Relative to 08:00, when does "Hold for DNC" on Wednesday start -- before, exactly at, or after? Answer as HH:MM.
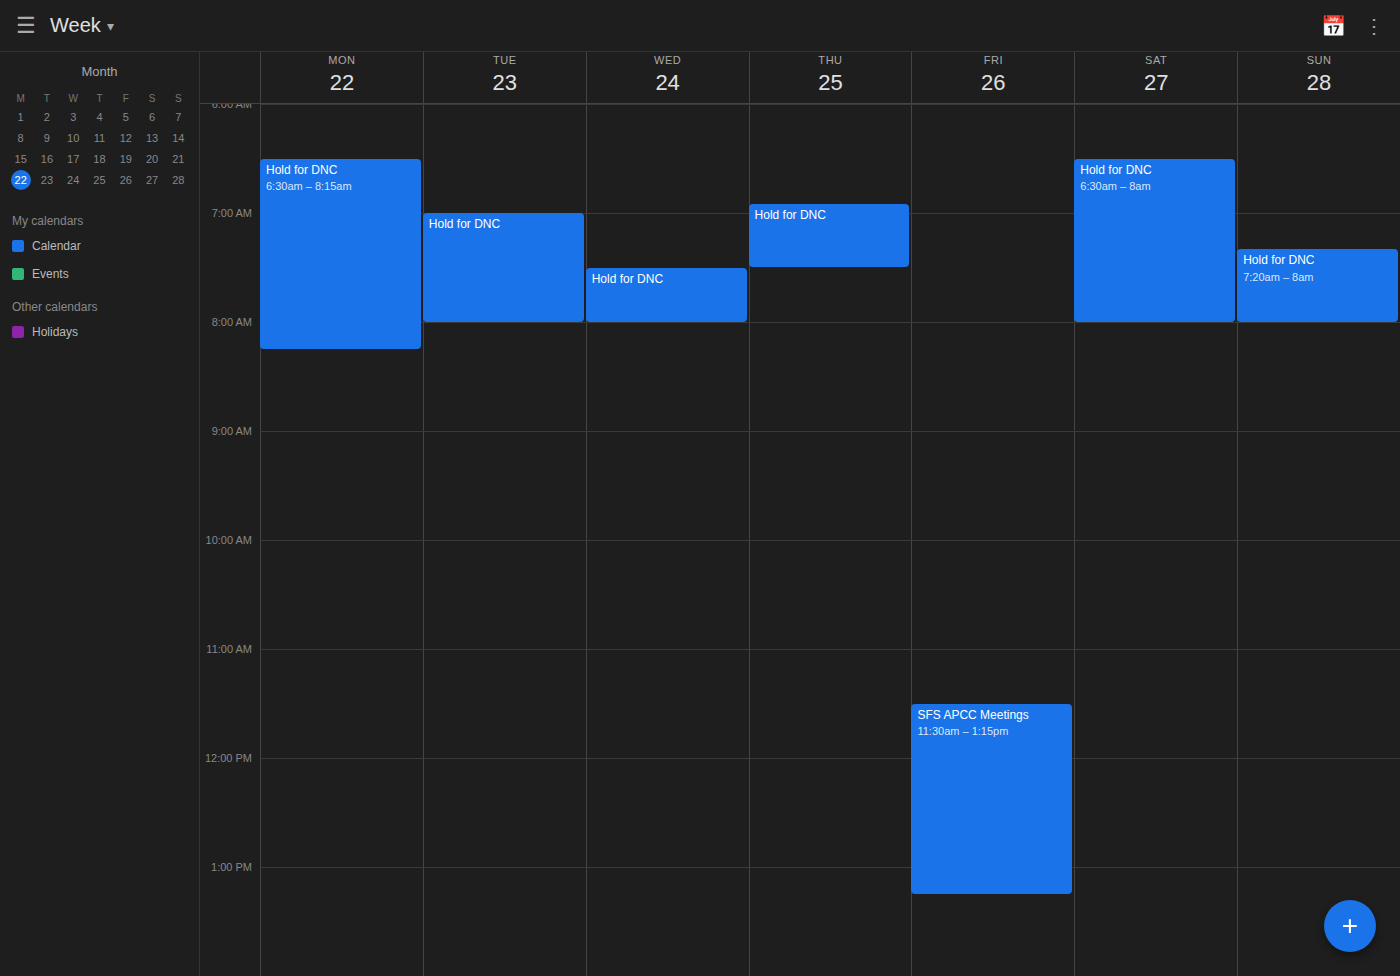
07:30 -- before 08:00, 30 minutes above the 08:00 line.